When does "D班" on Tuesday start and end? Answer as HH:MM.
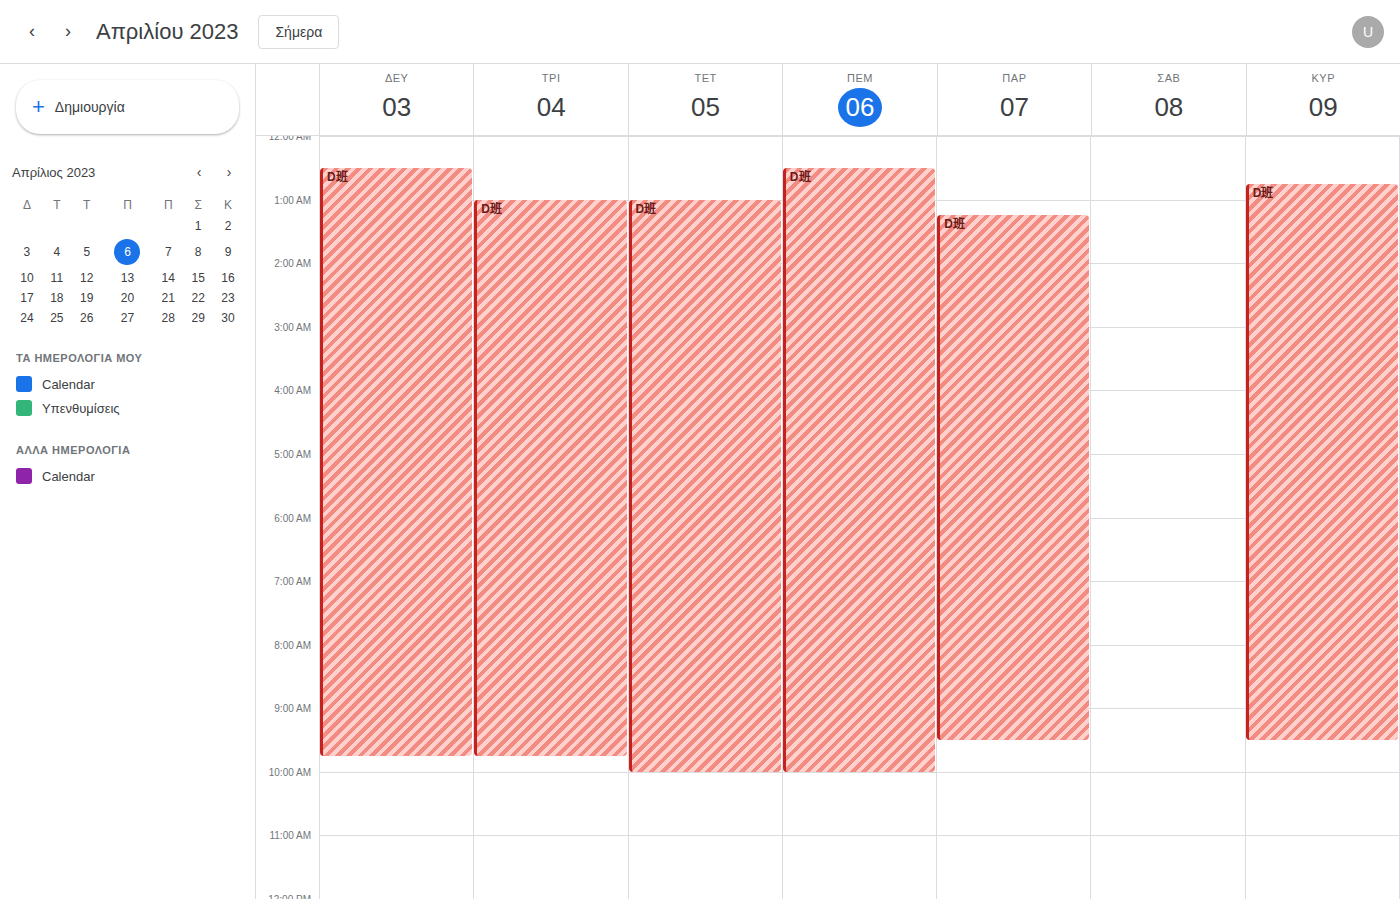
01:00 to 09:45